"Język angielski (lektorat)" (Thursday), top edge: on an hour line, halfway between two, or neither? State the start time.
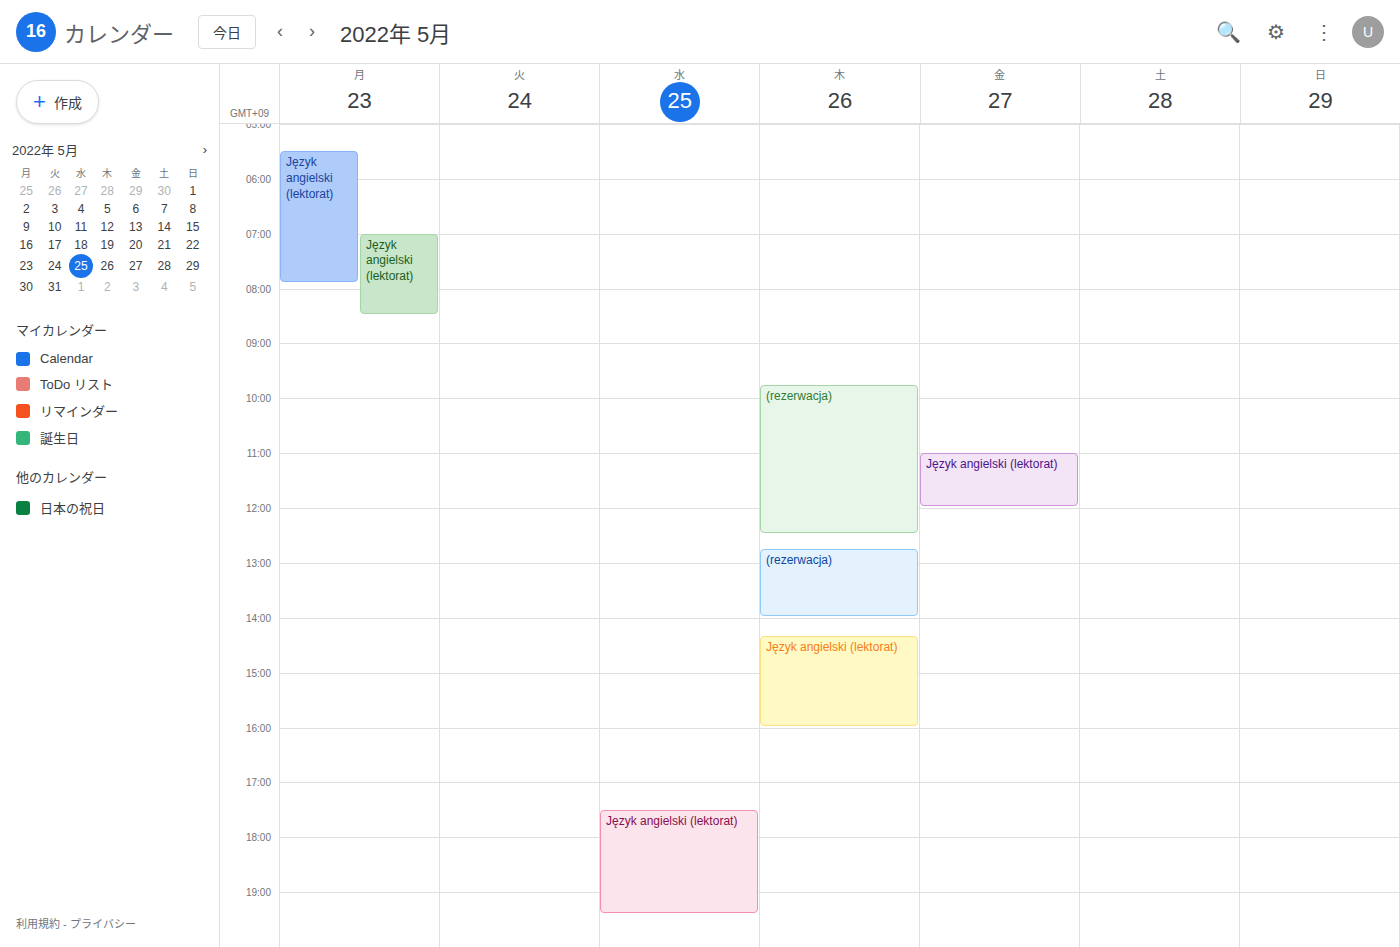
2:20 PM -- neither: 20 minutes below the 2 PM line and 40 minutes above the 3 PM line.